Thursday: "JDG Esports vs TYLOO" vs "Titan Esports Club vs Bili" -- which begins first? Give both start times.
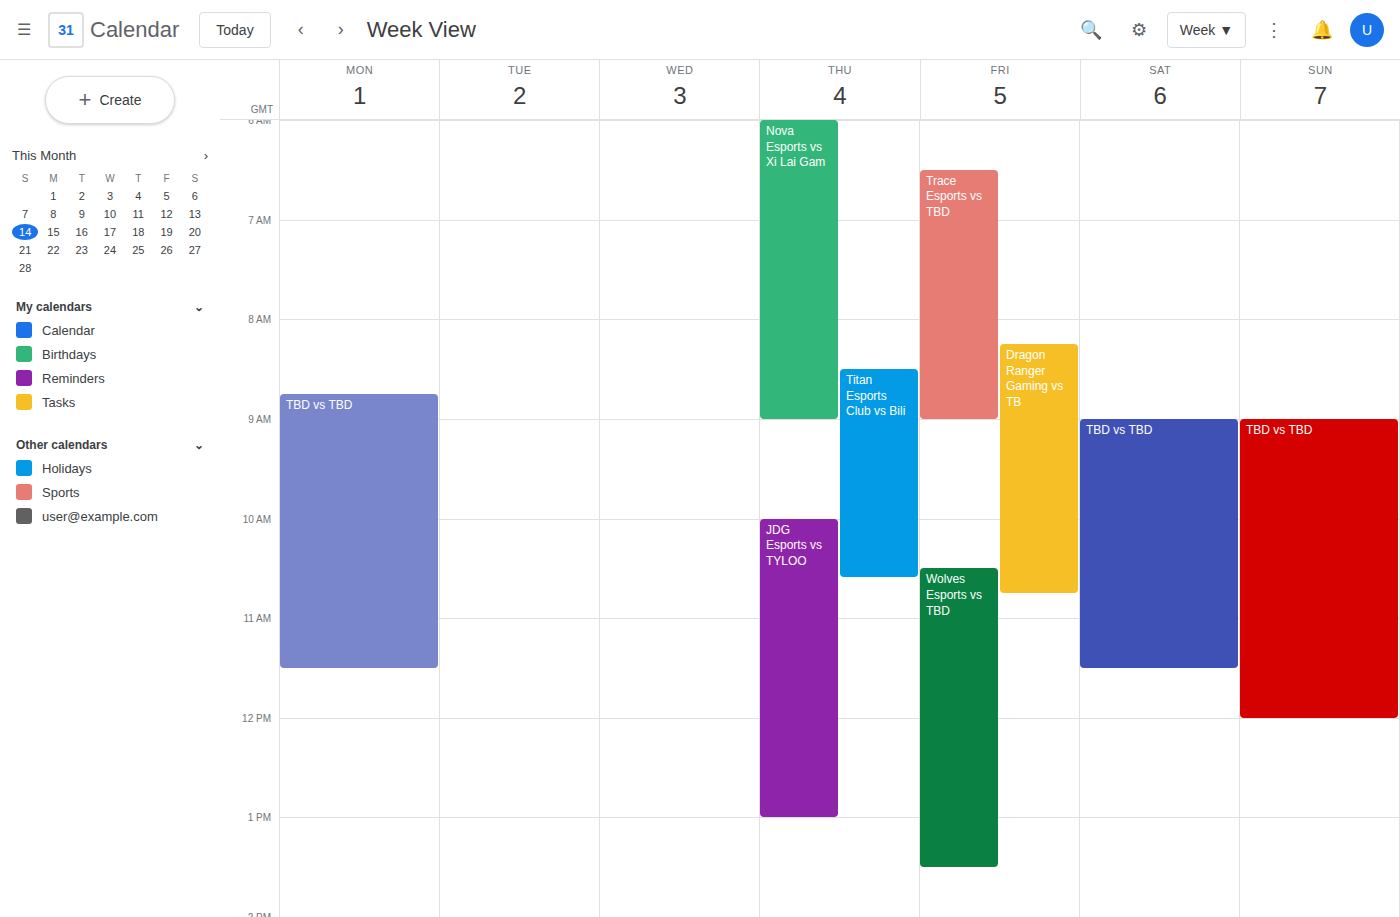
"Titan Esports Club vs Bili" 8:30 AM; "JDG Esports vs TYLOO" 10:00 AM.